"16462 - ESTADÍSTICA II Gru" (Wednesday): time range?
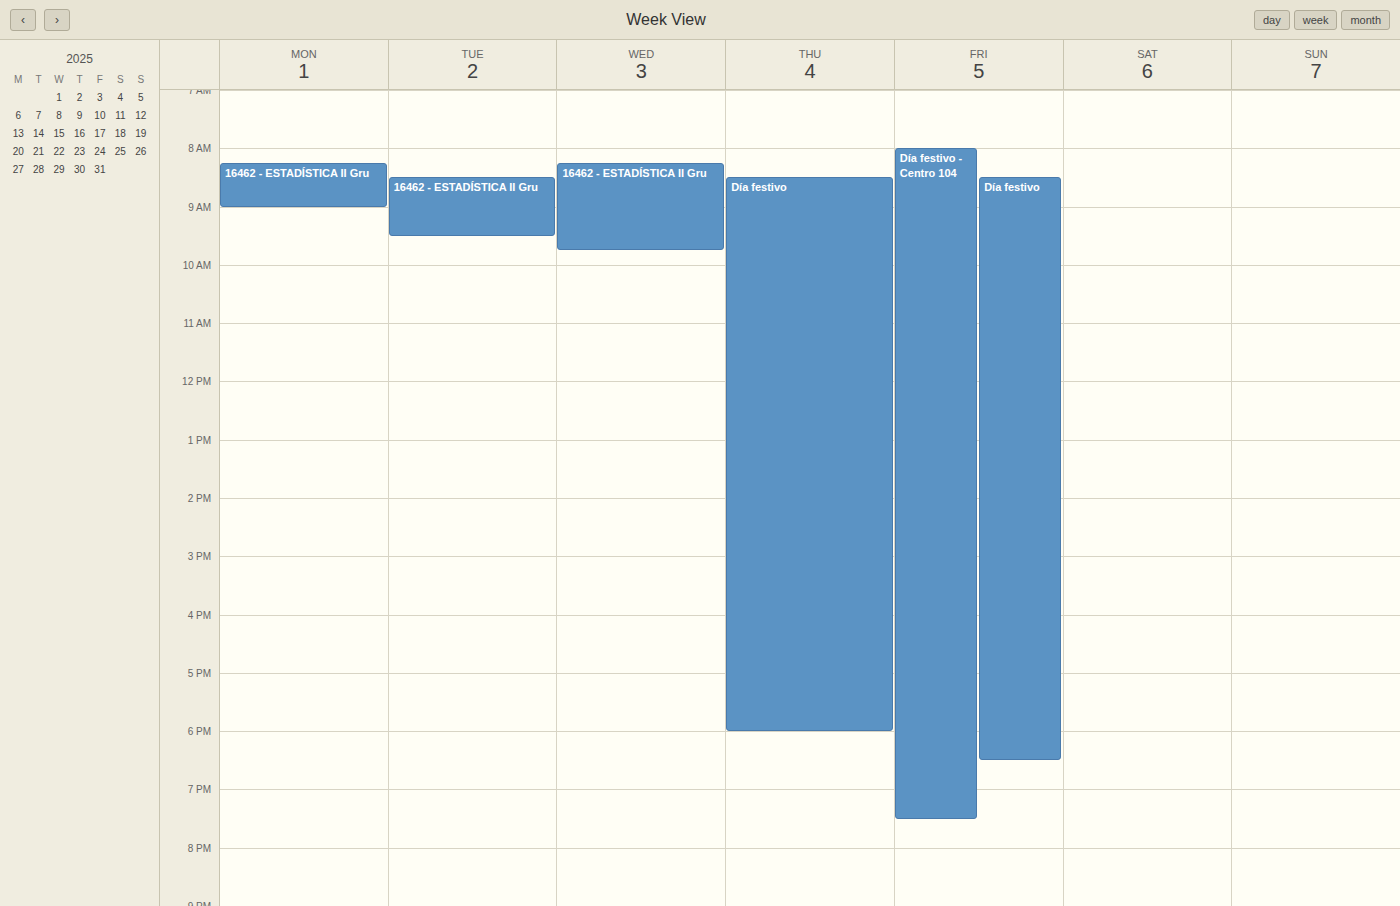
8:15 AM to 9:45 AM